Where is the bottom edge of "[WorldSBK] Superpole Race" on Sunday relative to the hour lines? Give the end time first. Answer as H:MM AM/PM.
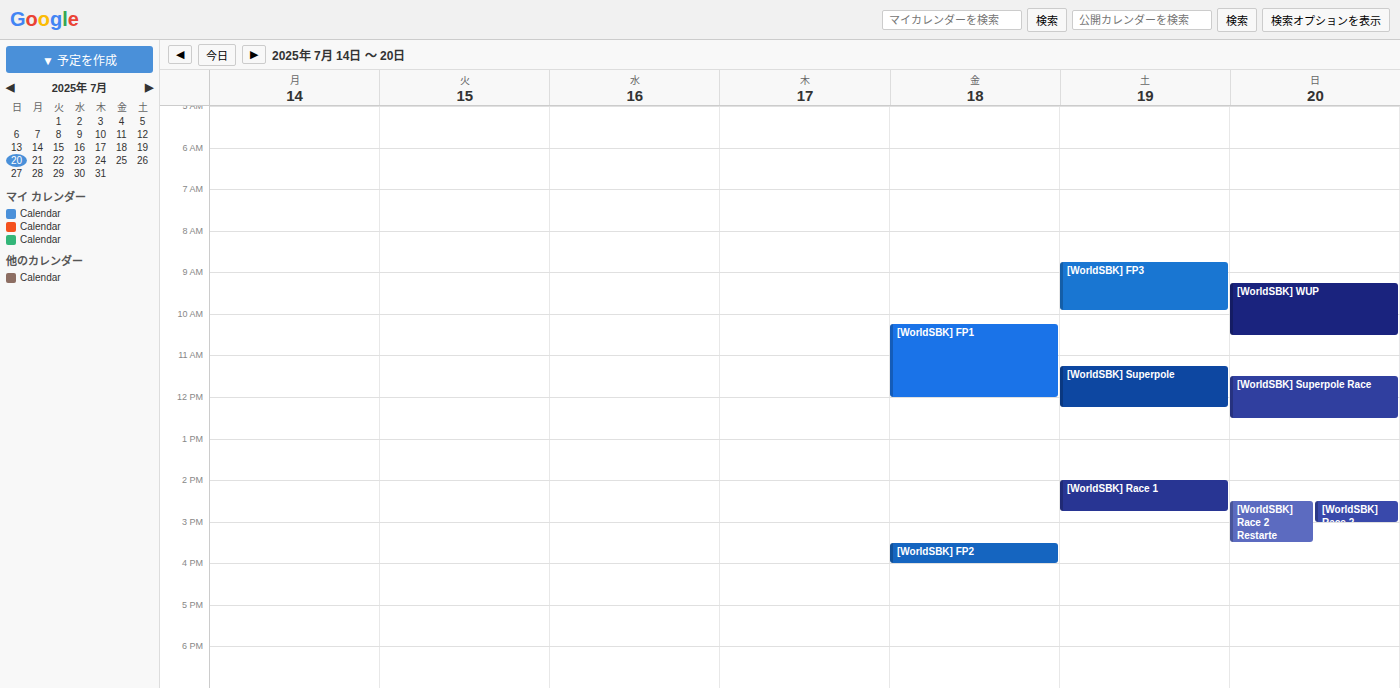
12:30 PM -- halfway between the 12 PM and 1 PM lines.